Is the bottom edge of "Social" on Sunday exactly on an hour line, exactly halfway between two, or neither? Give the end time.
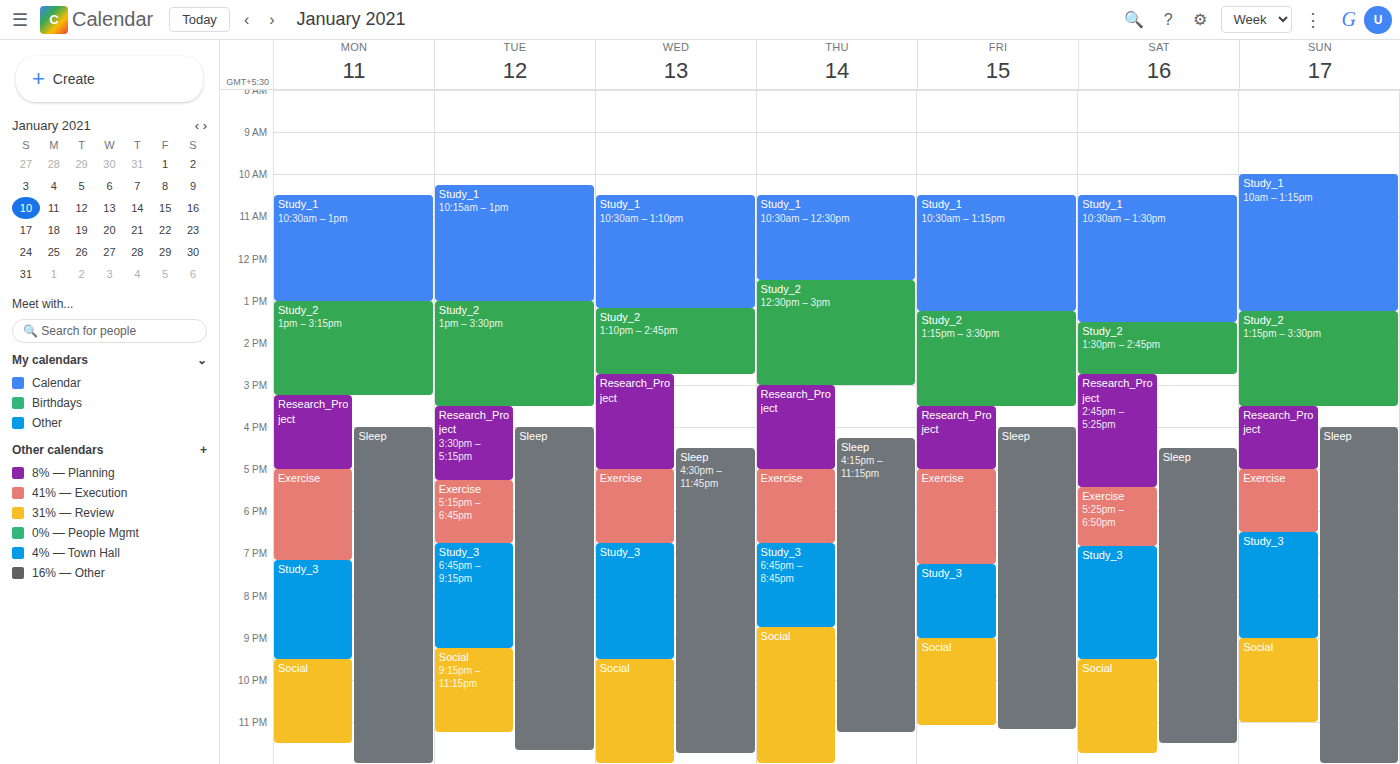
11:00 PM -- exactly on the 11 PM line.